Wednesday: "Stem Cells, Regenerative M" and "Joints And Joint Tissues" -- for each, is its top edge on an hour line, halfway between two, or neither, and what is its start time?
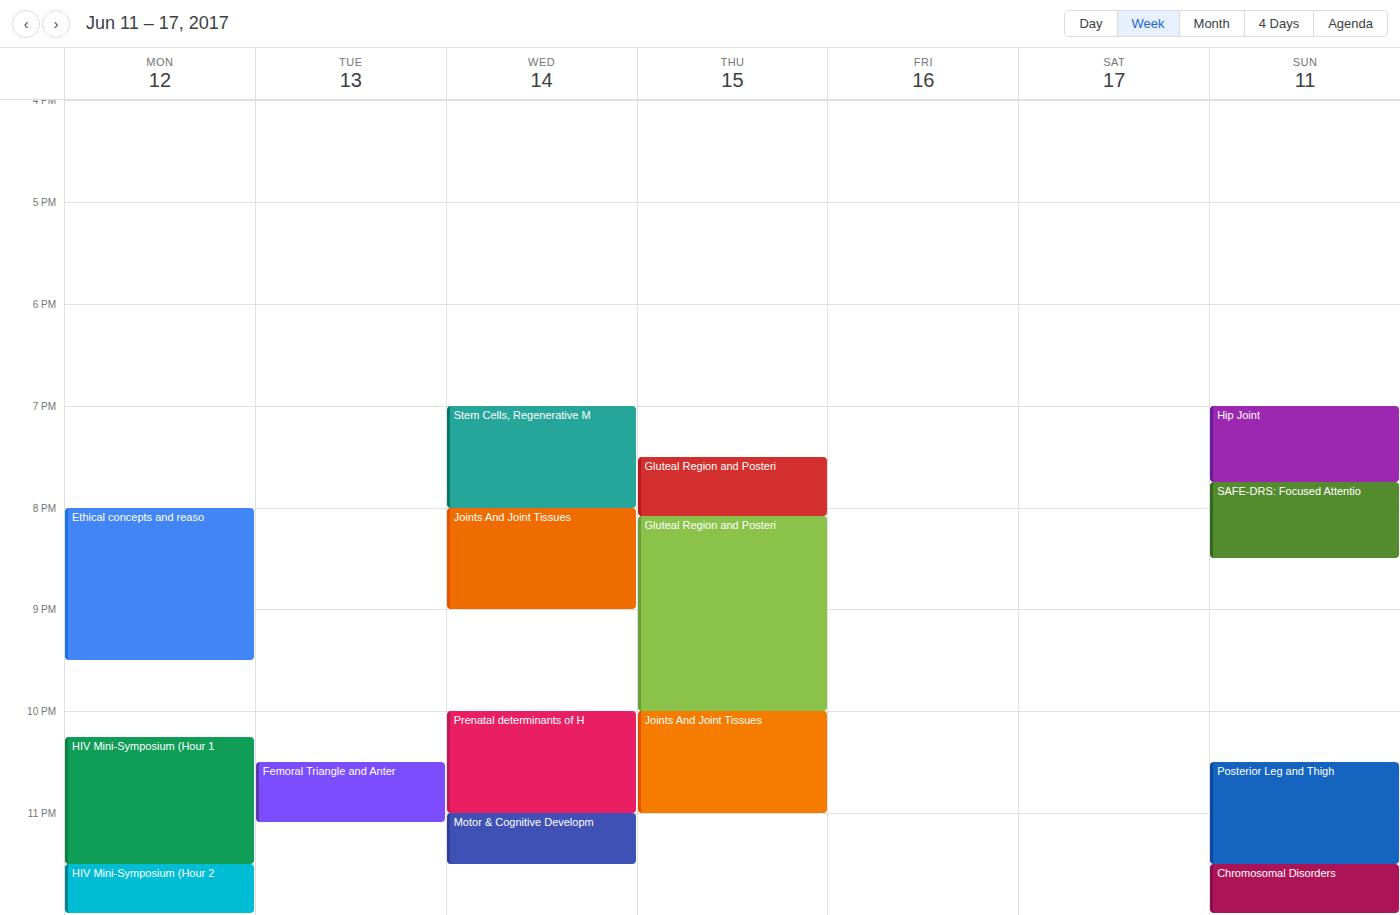
"Stem Cells, Regenerative M": 7:00 PM, exactly on the 7 PM line. "Joints And Joint Tissues": 8:00 PM, exactly on the 8 PM line.